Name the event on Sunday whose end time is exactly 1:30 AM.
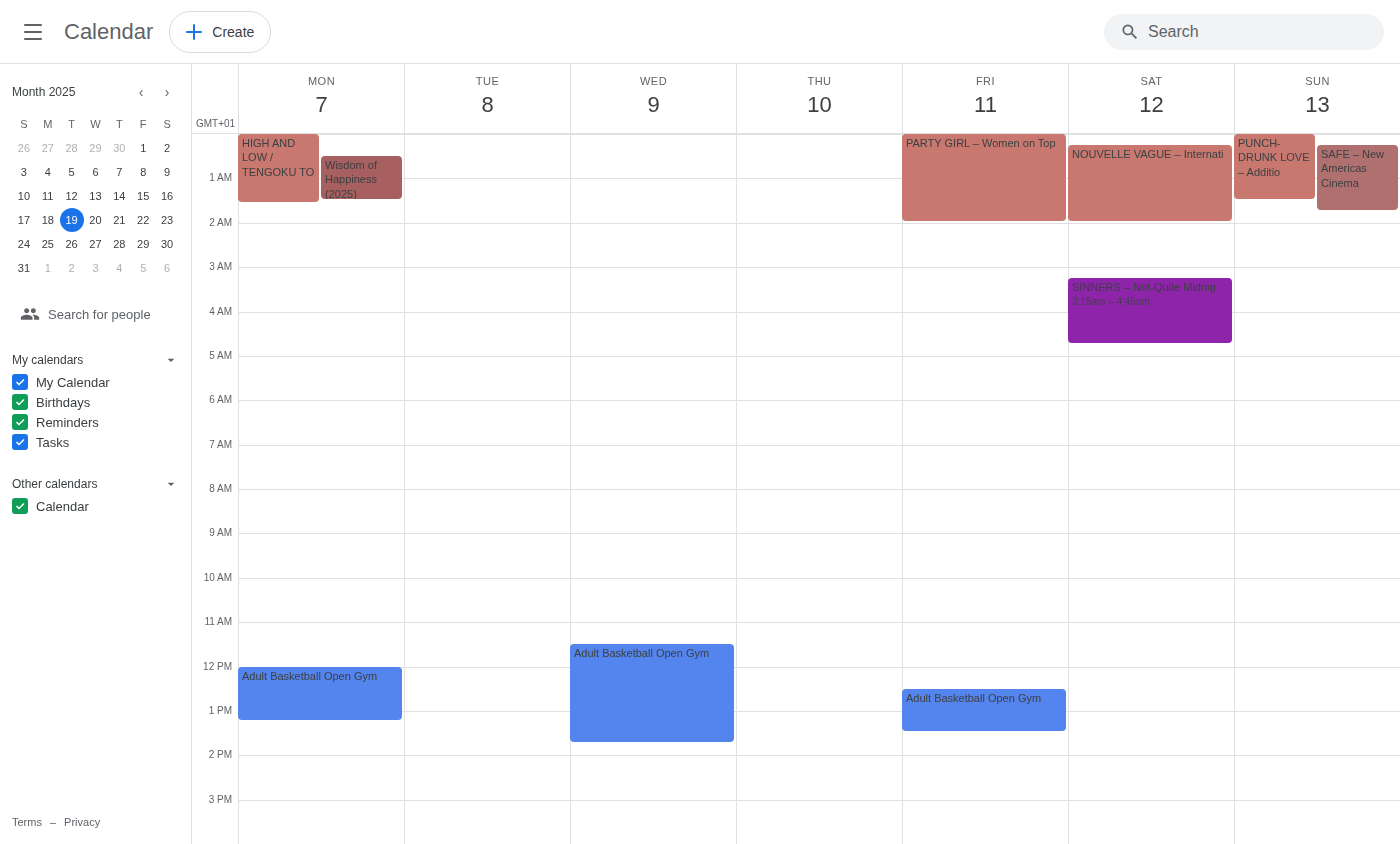
"PUNCH-DRUNK LOVE – Additio"